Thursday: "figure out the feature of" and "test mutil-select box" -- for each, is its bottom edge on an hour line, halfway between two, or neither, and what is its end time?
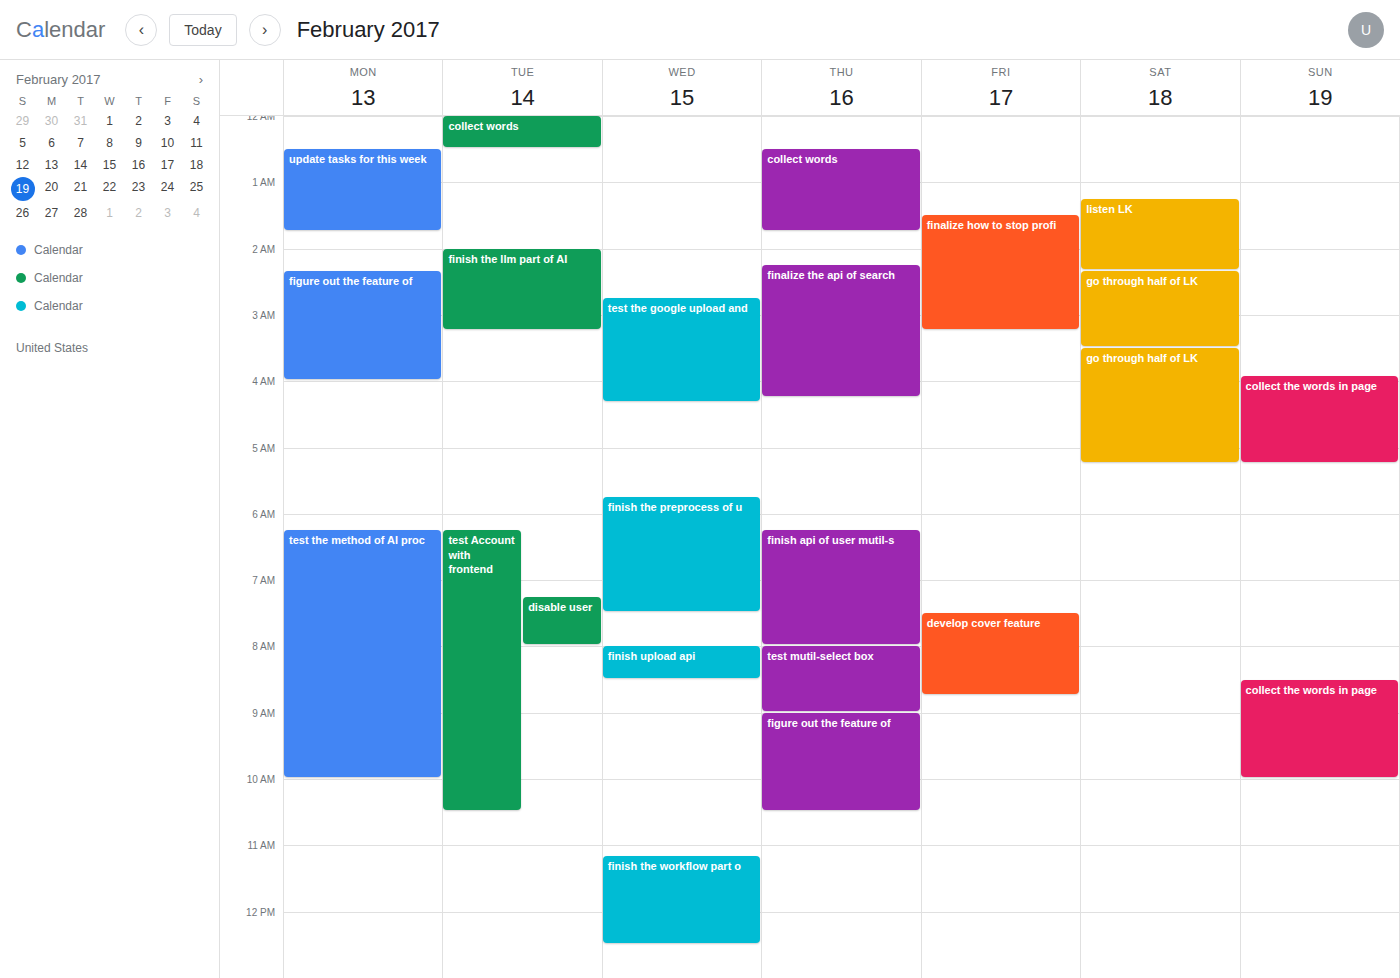
"figure out the feature of": 10:30 AM, halfway between the 10 AM and 11 AM lines. "test mutil-select box": 9:00 AM, exactly on the 9 AM line.